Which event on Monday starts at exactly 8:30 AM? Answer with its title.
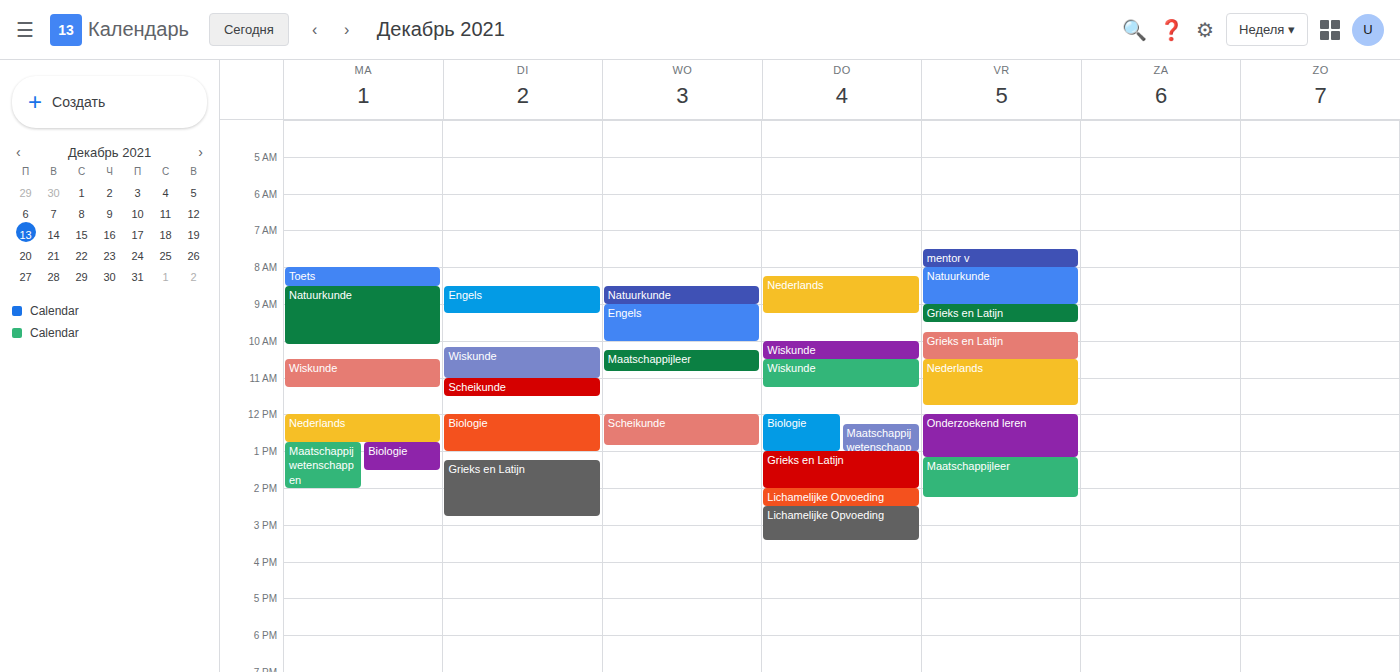
"Natuurkunde"